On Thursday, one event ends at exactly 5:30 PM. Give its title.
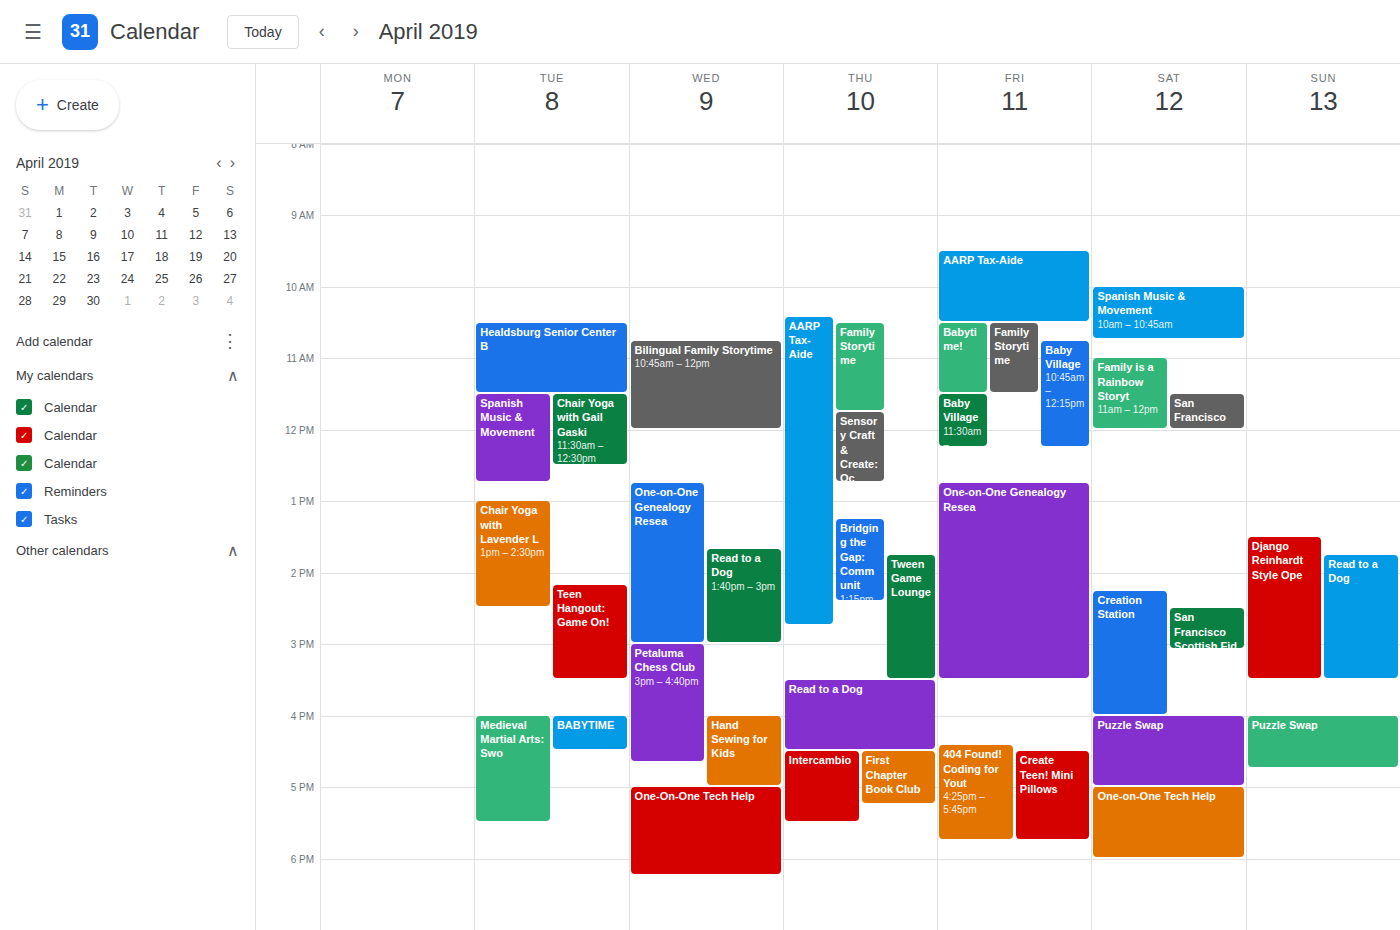
"Intercambio"